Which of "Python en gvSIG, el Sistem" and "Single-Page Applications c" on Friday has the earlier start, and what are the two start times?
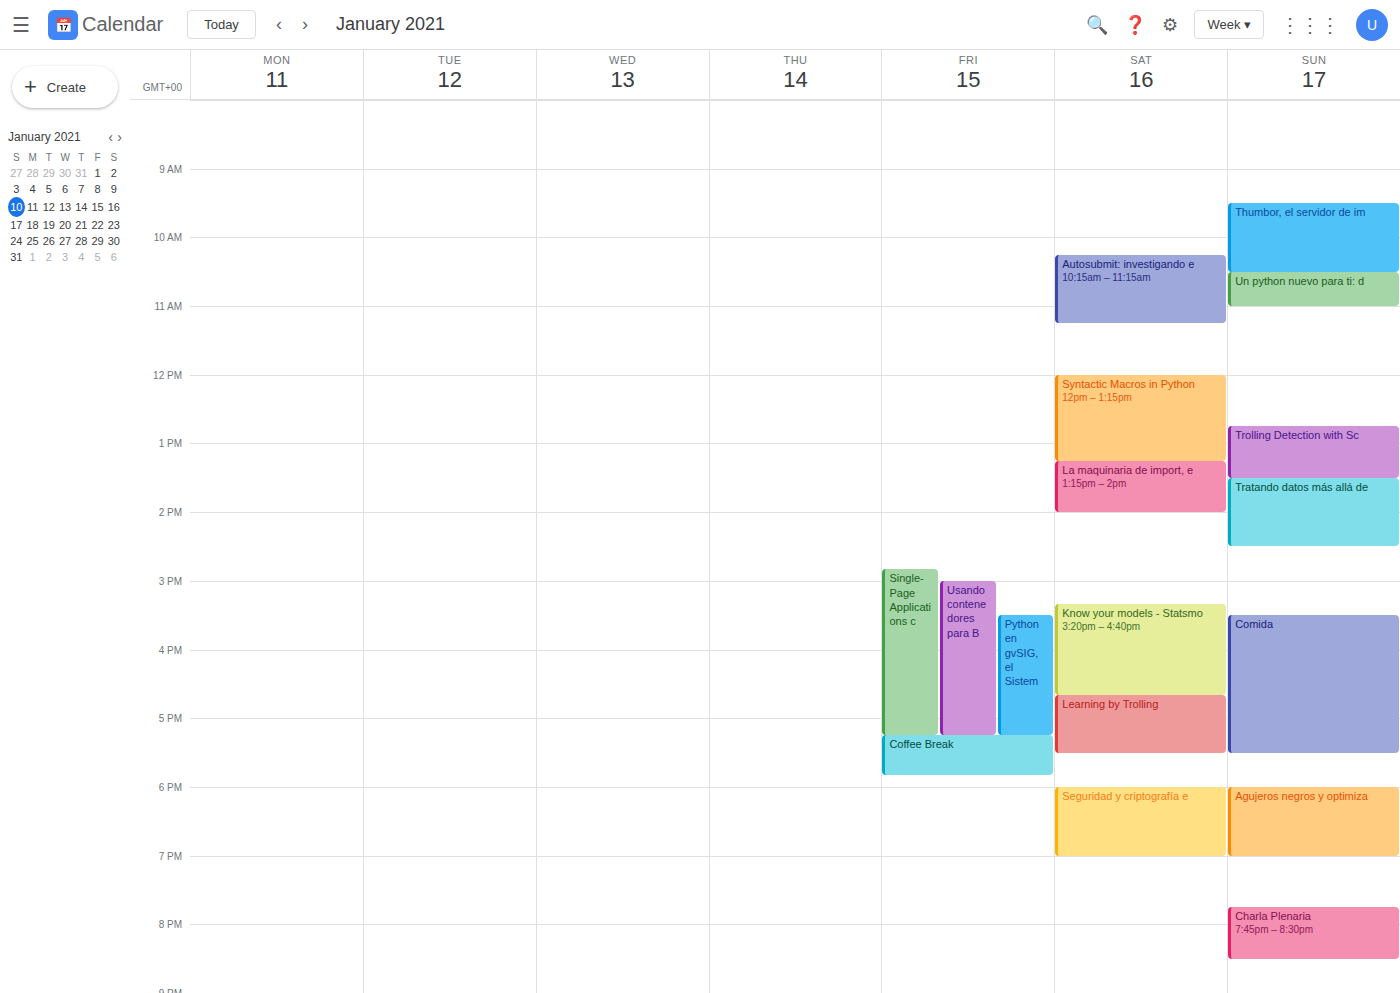
"Single-Page Applications c" 2:50 PM; "Python en gvSIG, el Sistem" 3:30 PM.